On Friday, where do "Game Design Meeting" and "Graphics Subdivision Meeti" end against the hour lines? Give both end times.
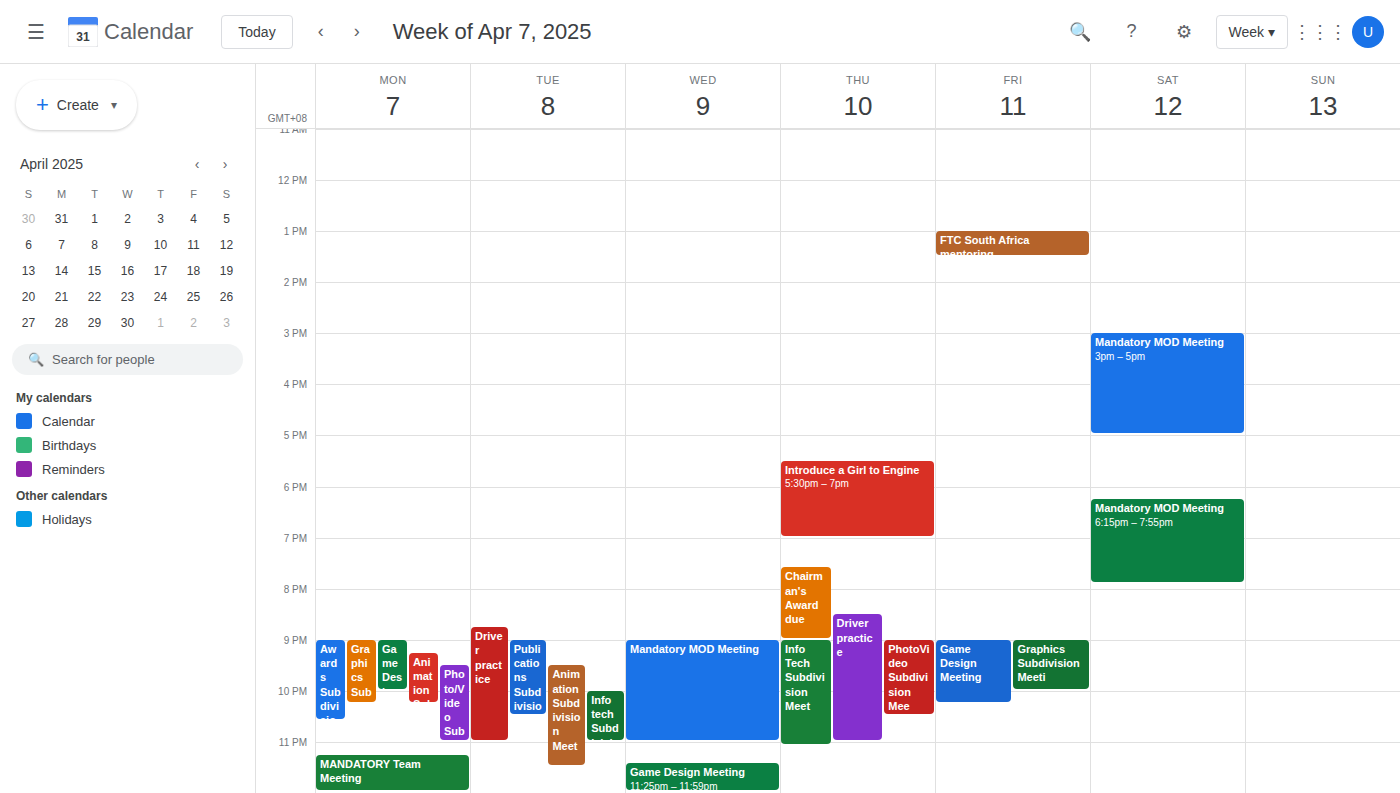
"Game Design Meeting": 10:15 PM, neither: a quarter of the way from the 10 PM line to the 11 PM line. "Graphics Subdivision Meeti": 10:00 PM, exactly on the 10 PM line.